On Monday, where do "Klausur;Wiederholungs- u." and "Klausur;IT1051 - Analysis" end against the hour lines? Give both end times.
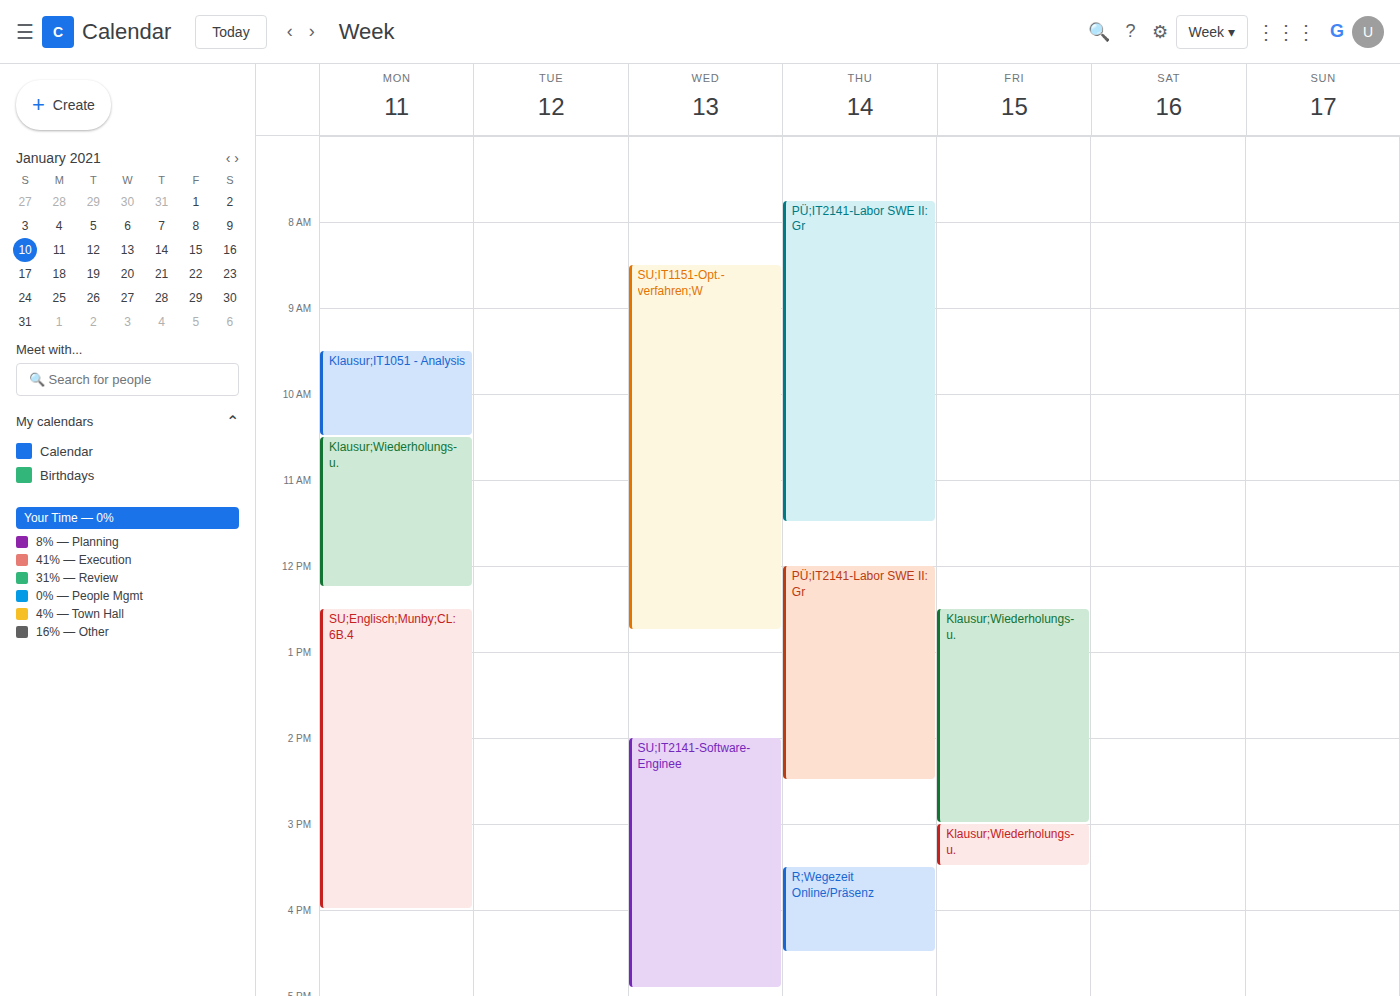
"Klausur;Wiederholungs- u.": 12:15 PM, neither: a quarter of the way from the 12 PM line to the 1 PM line. "Klausur;IT1051 - Analysis": 10:30 AM, halfway between the 10 AM and 11 AM lines.